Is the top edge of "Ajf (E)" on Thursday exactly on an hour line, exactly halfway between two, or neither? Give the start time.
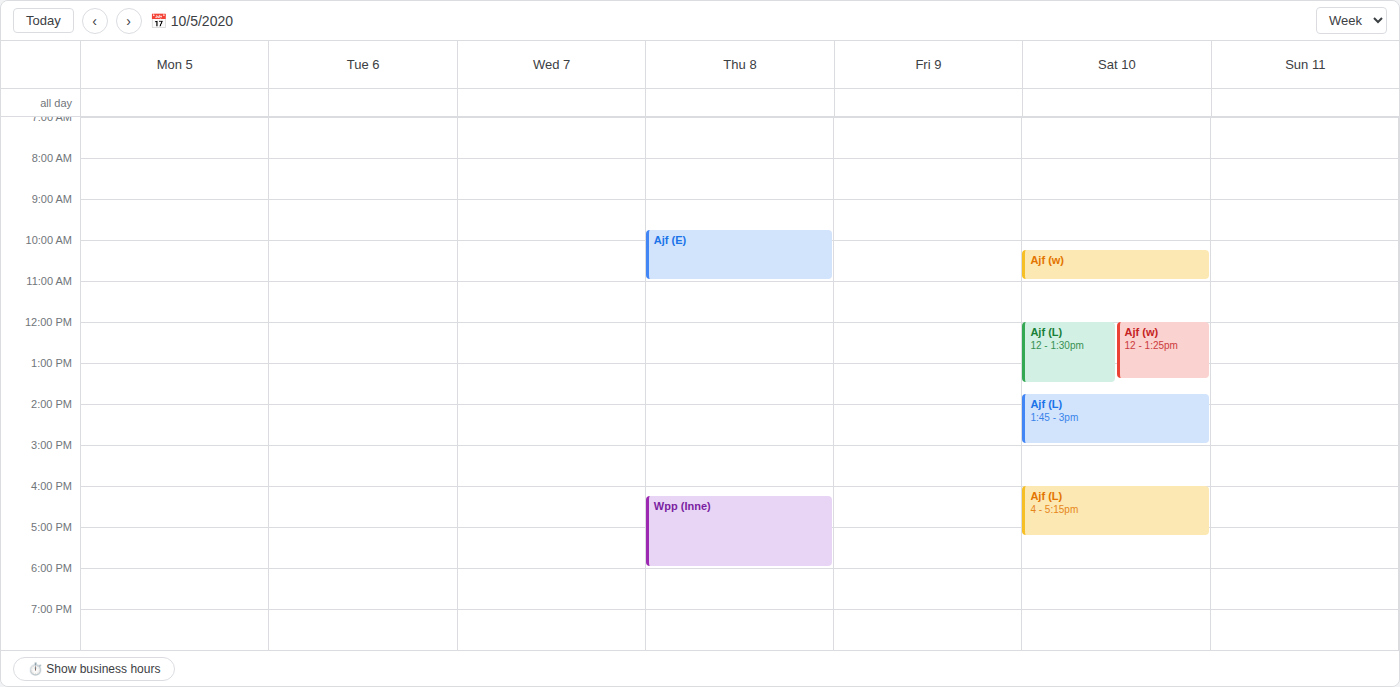
9:45 AM -- neither: three quarters of the way from the 9 AM line to the 10 AM line.